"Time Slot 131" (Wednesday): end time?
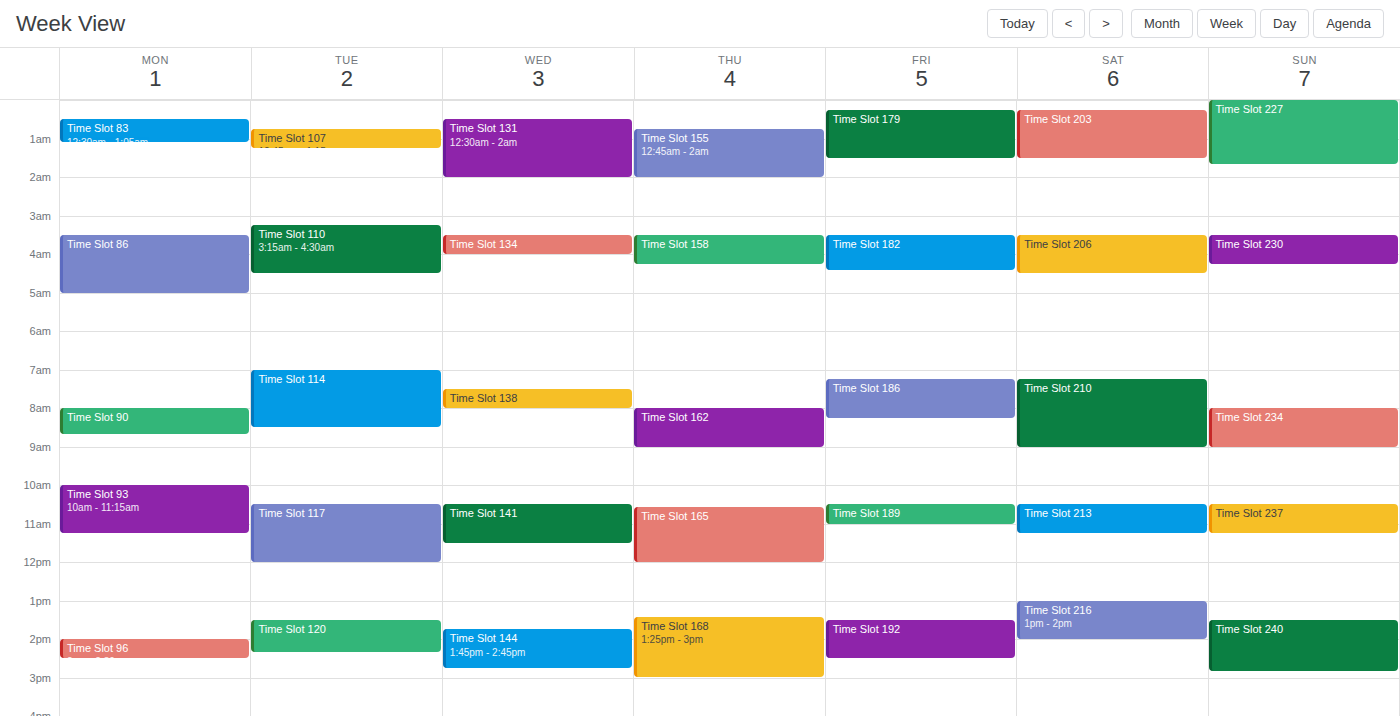
2:00 AM